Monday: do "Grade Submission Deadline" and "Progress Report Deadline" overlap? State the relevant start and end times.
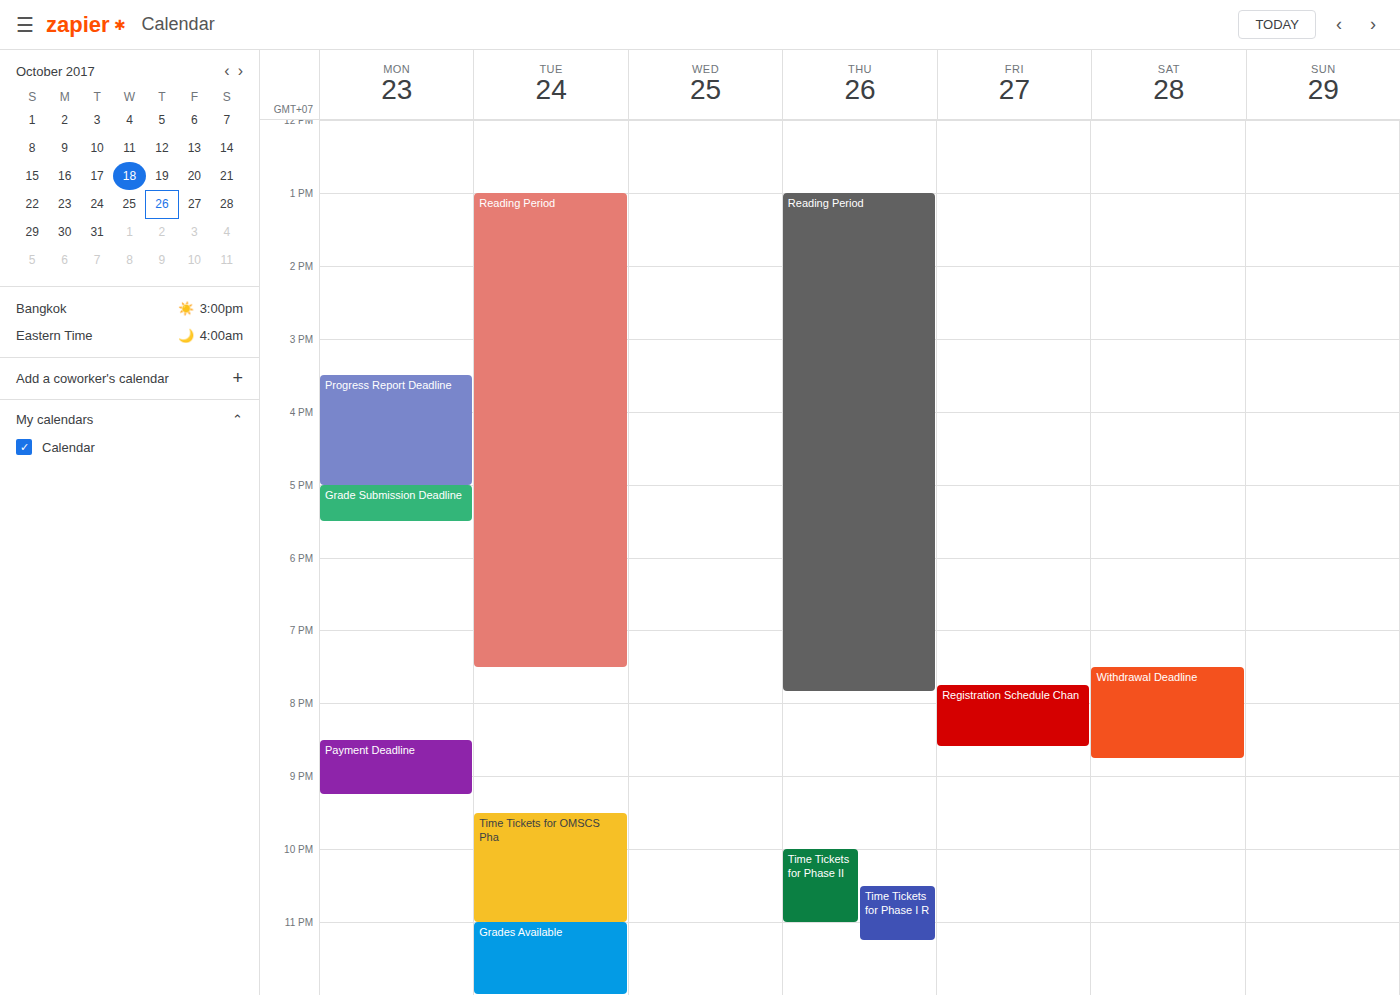
"Progress Report Deadline" ends at 5:00 PM, exactly when "Grade Submission Deadline" starts -- they touch but do not overlap.